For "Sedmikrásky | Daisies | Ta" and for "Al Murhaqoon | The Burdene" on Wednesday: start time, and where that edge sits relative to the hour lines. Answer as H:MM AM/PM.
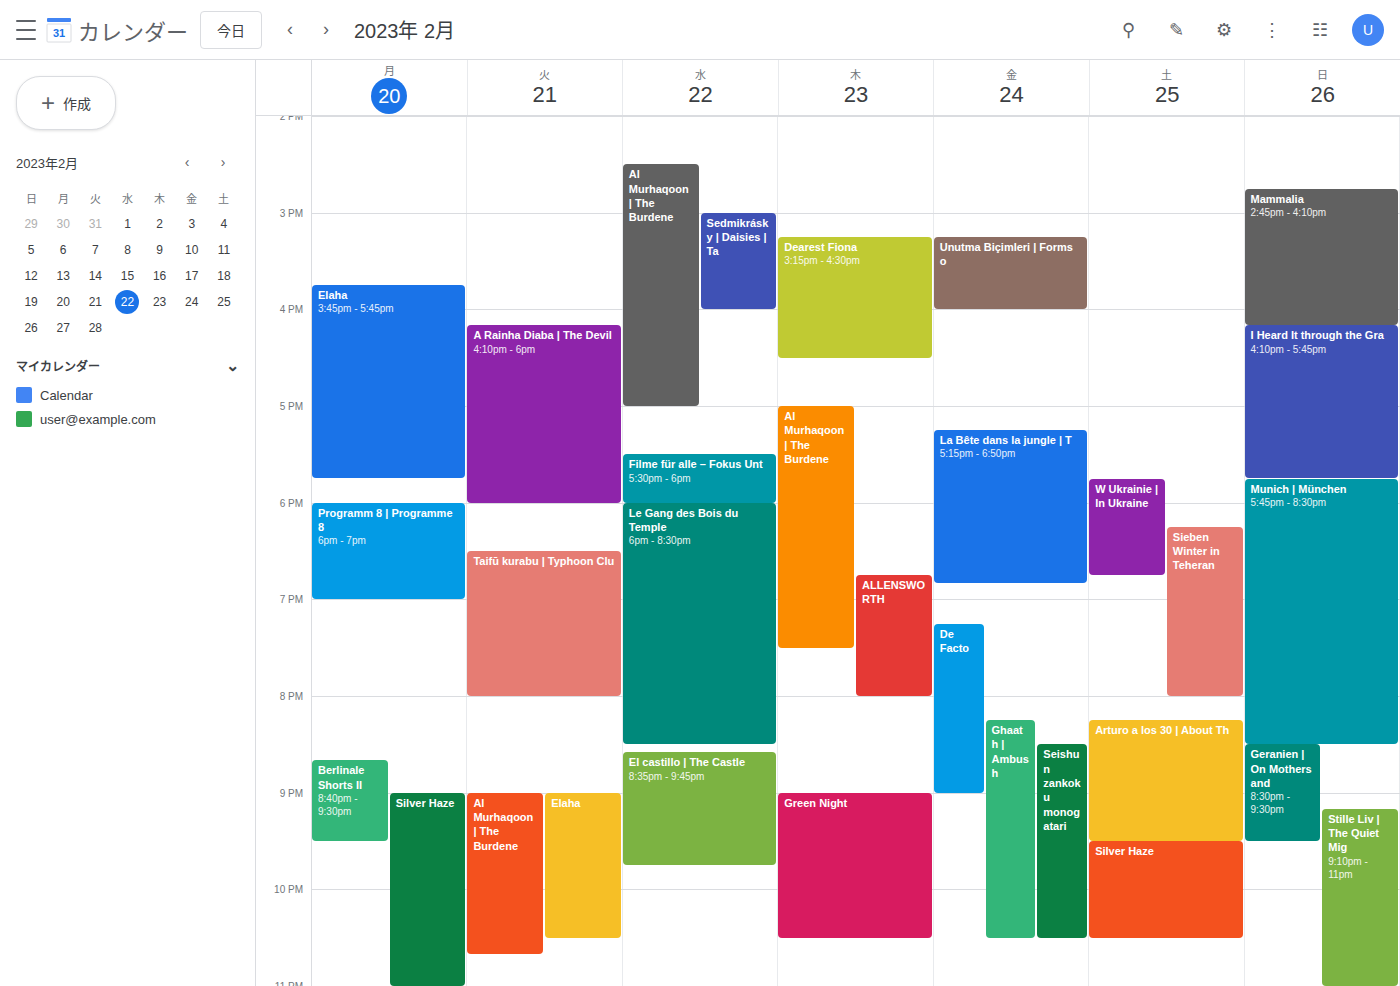
"Sedmikrásky | Daisies | Ta": 3:00 PM, exactly on the 3 PM line. "Al Murhaqoon | The Burdene": 2:30 PM, halfway between the 2 PM and 3 PM lines.